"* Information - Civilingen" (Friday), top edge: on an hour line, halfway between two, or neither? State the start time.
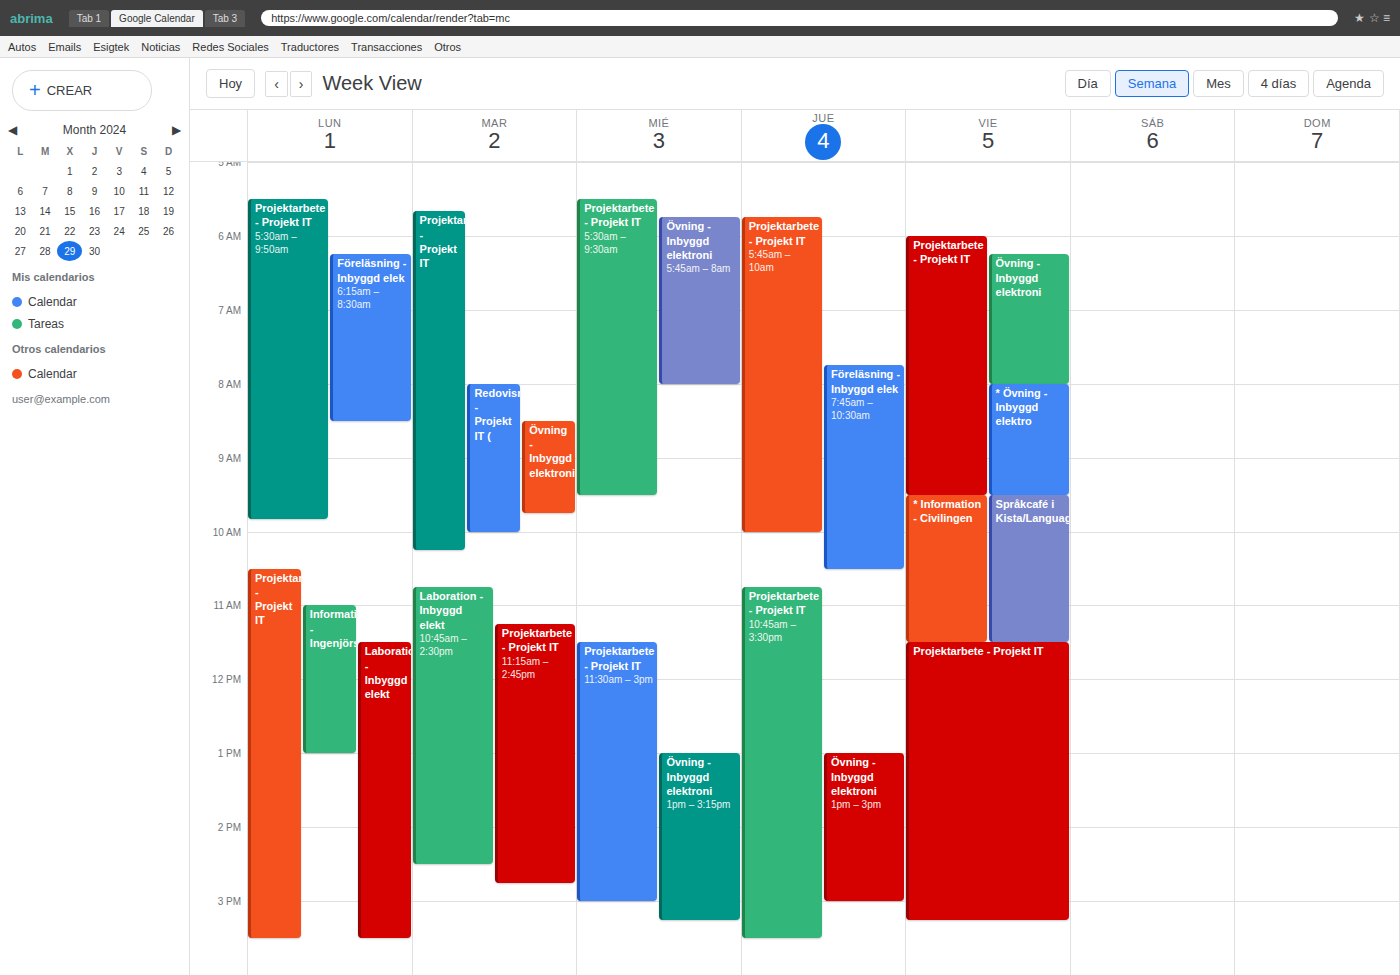
9:30 AM -- halfway between the 9 AM and 10 AM lines.